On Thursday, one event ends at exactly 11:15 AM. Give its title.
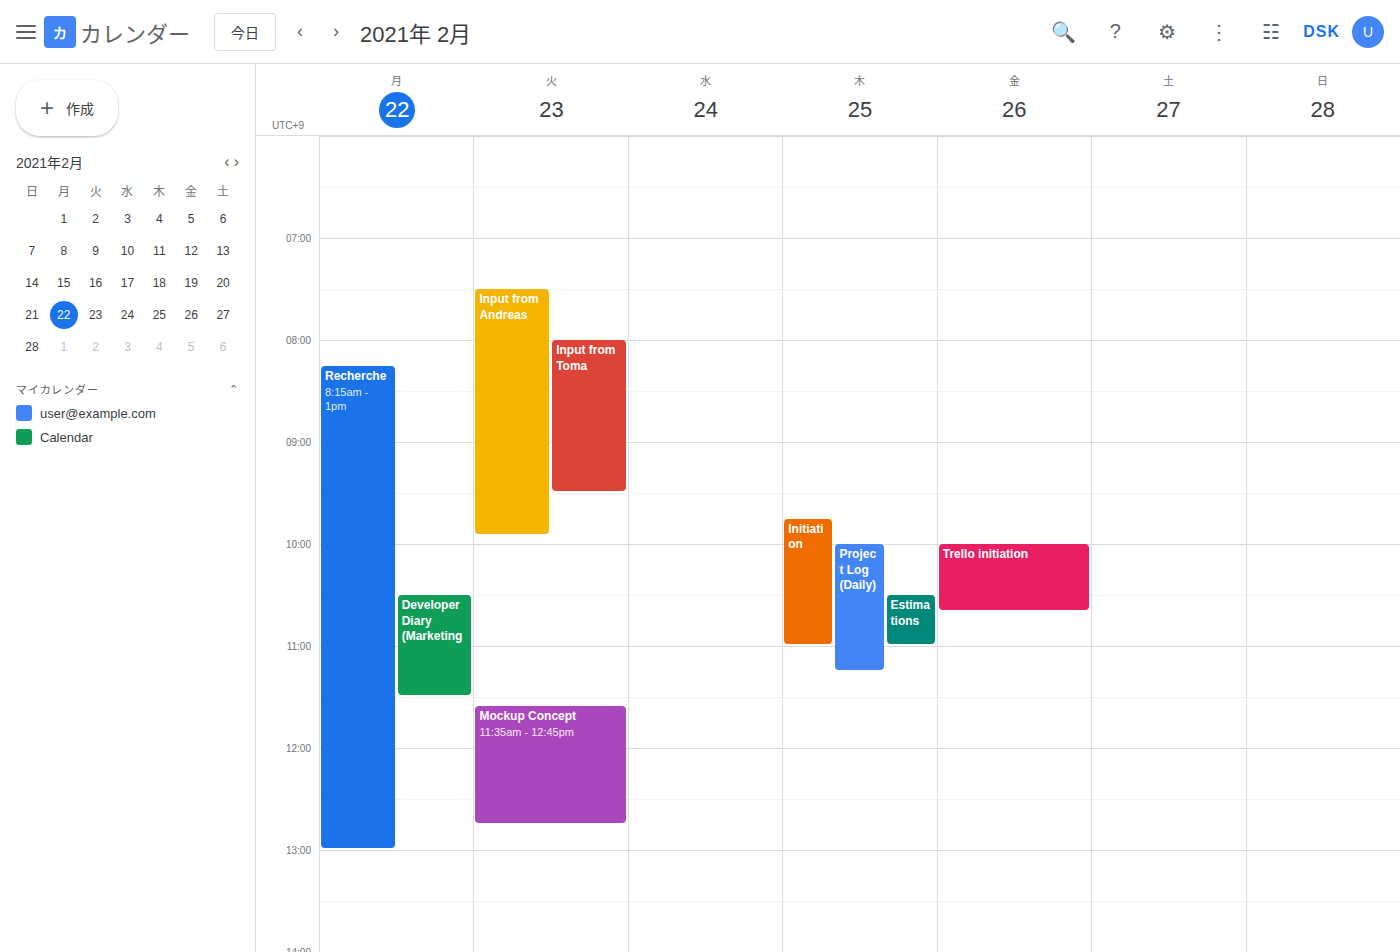
"Project Log (Daily)"